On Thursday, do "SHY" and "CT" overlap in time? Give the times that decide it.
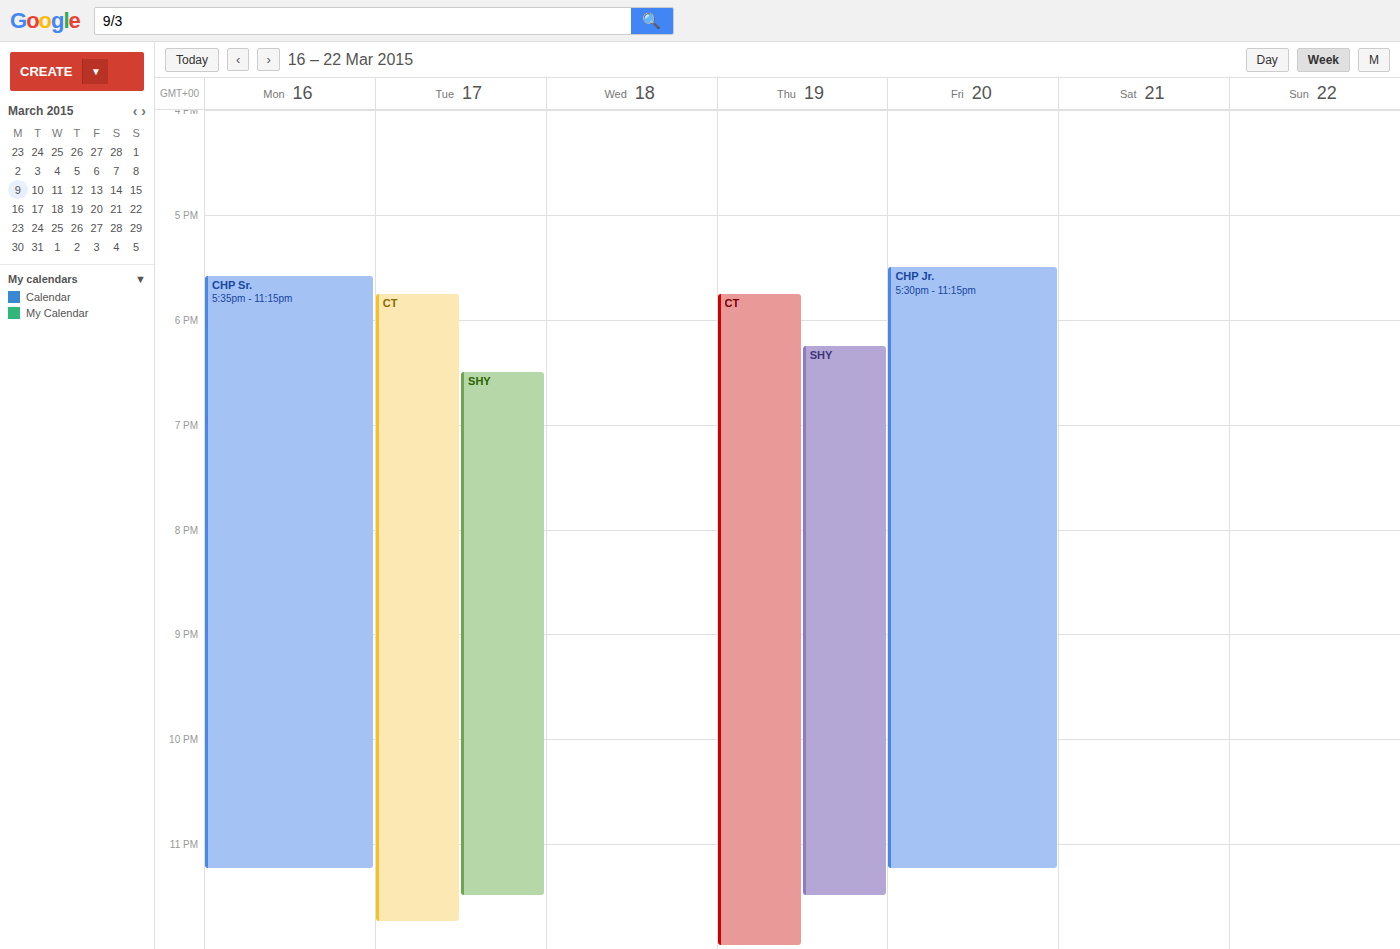
"SHY" runs 6:15 PM to 11:30 PM, inside "CT" -- they overlap.